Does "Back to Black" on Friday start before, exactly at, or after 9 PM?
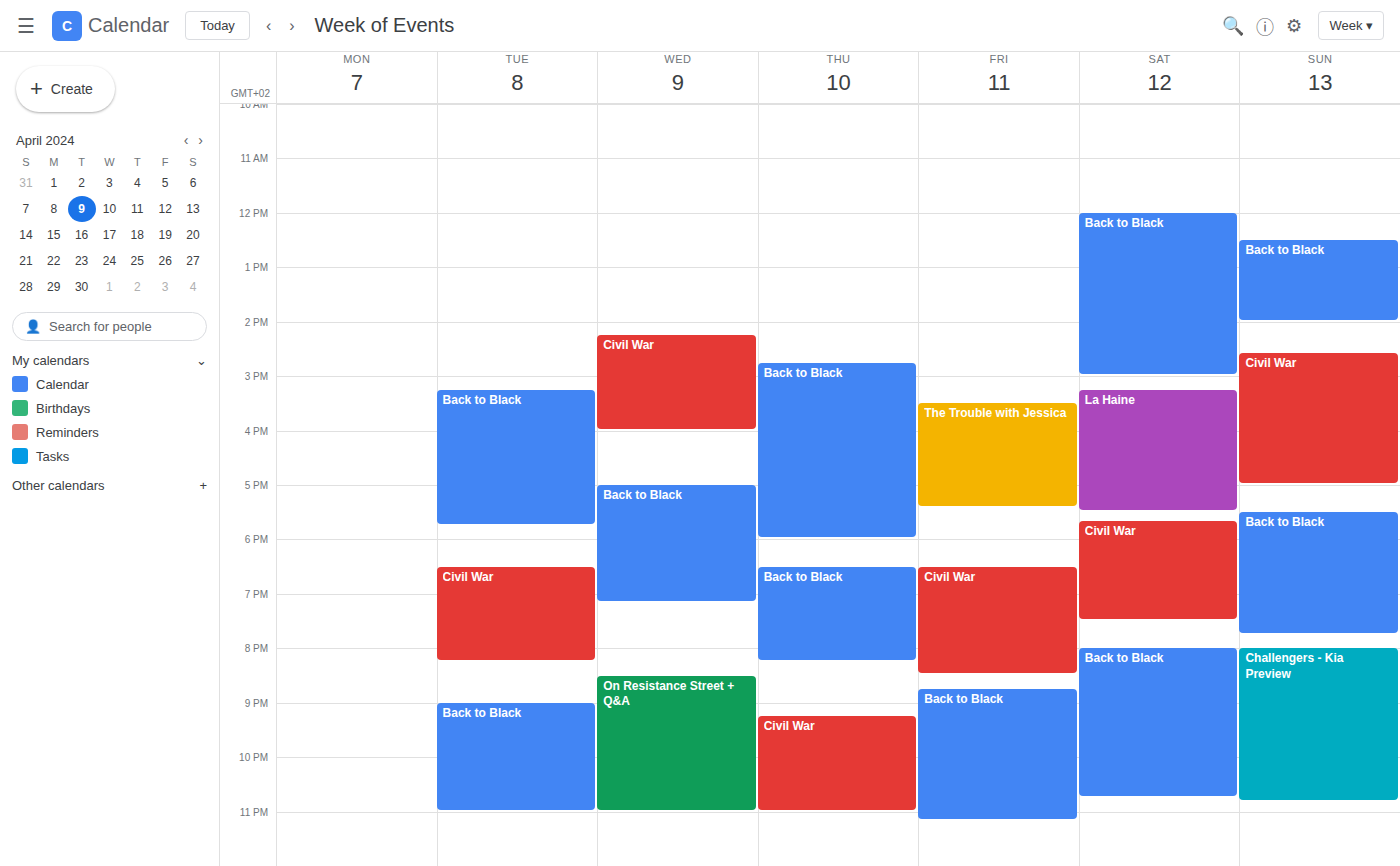
8:45 PM -- before 9 PM, 15 minutes above the 9 PM line.